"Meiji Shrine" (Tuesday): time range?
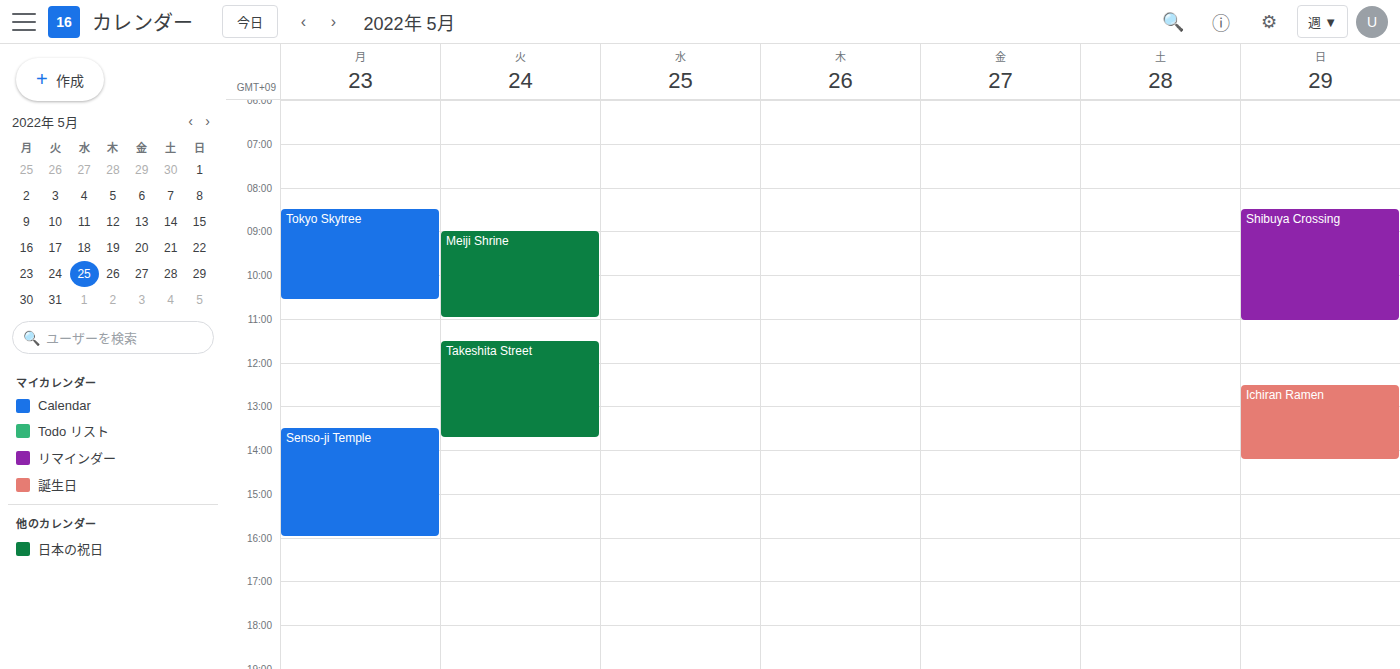
9:00 AM to 11:00 AM